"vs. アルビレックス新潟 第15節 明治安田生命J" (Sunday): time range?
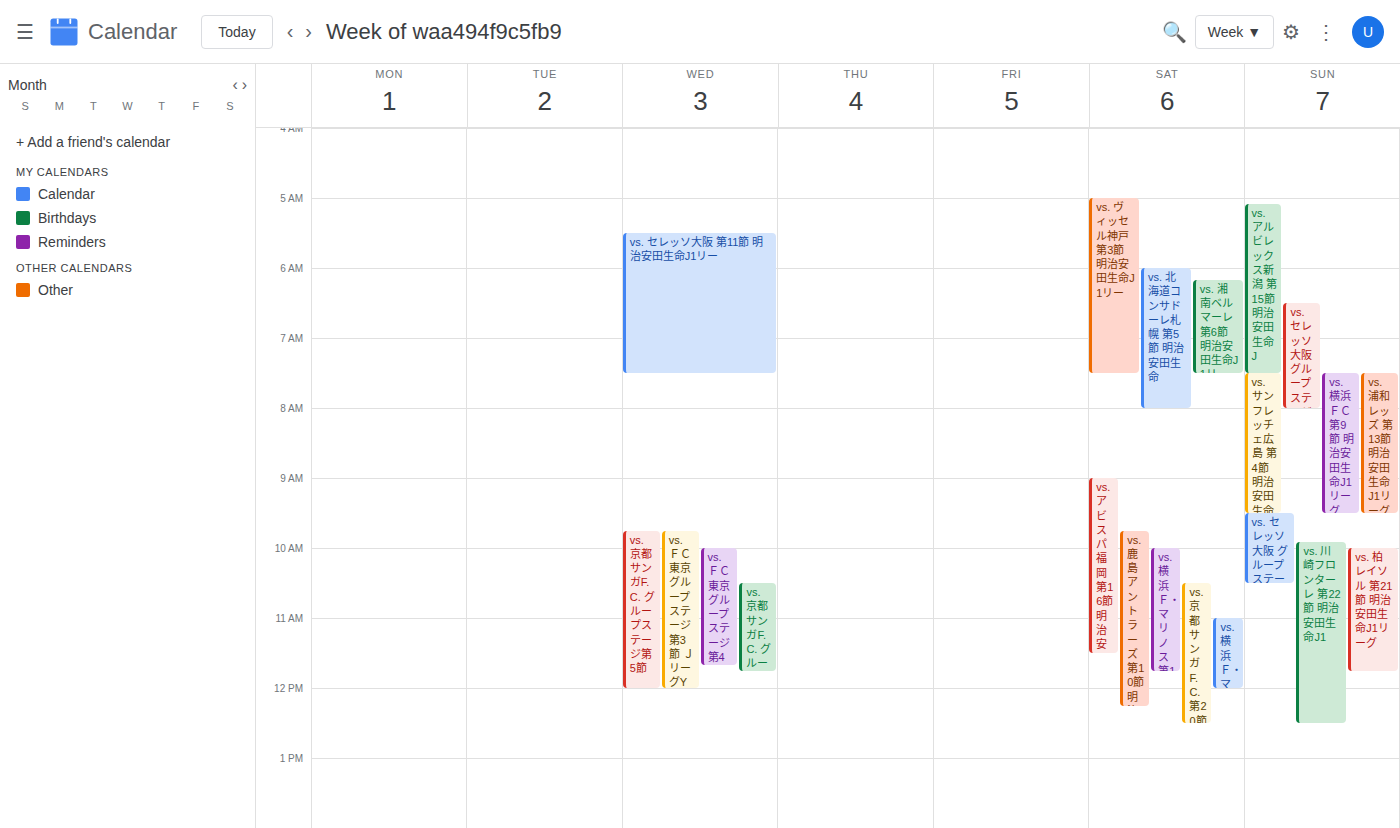
5:05 AM to 7:30 AM